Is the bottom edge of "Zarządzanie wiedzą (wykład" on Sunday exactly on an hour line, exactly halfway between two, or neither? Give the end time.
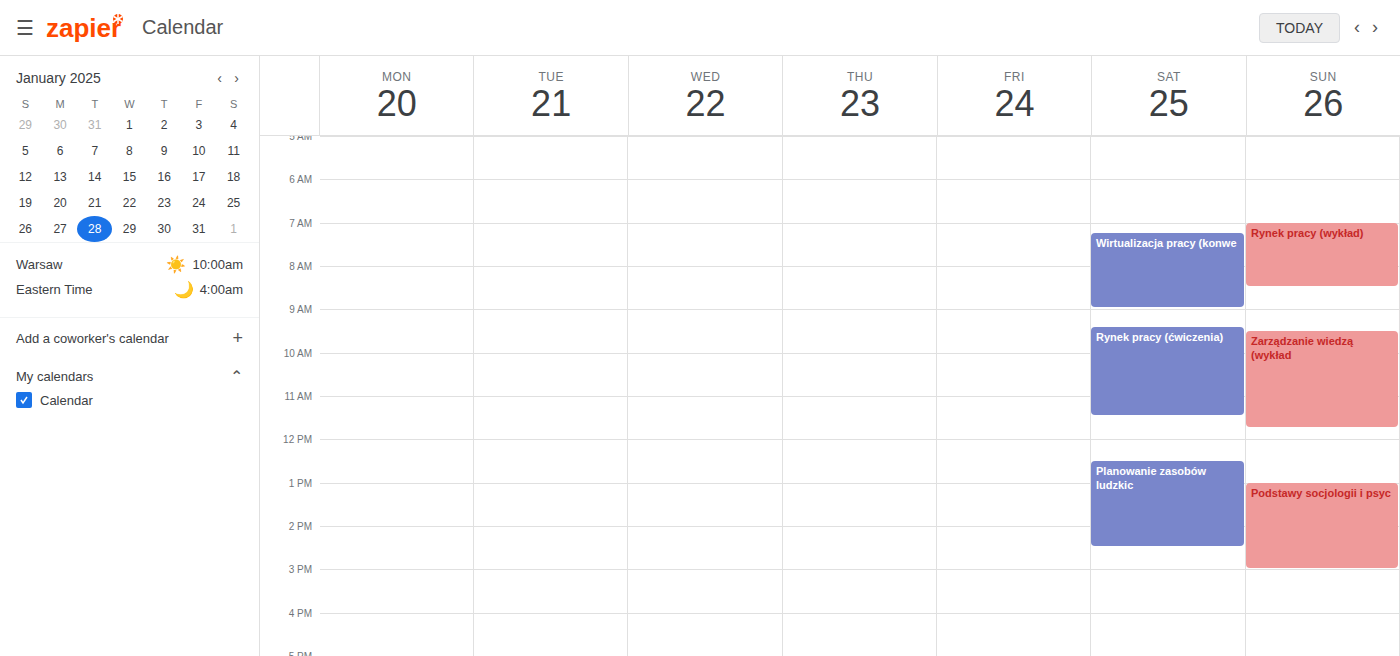
11:45 AM -- neither: three quarters of the way from the 11 AM line to the 12 PM line.